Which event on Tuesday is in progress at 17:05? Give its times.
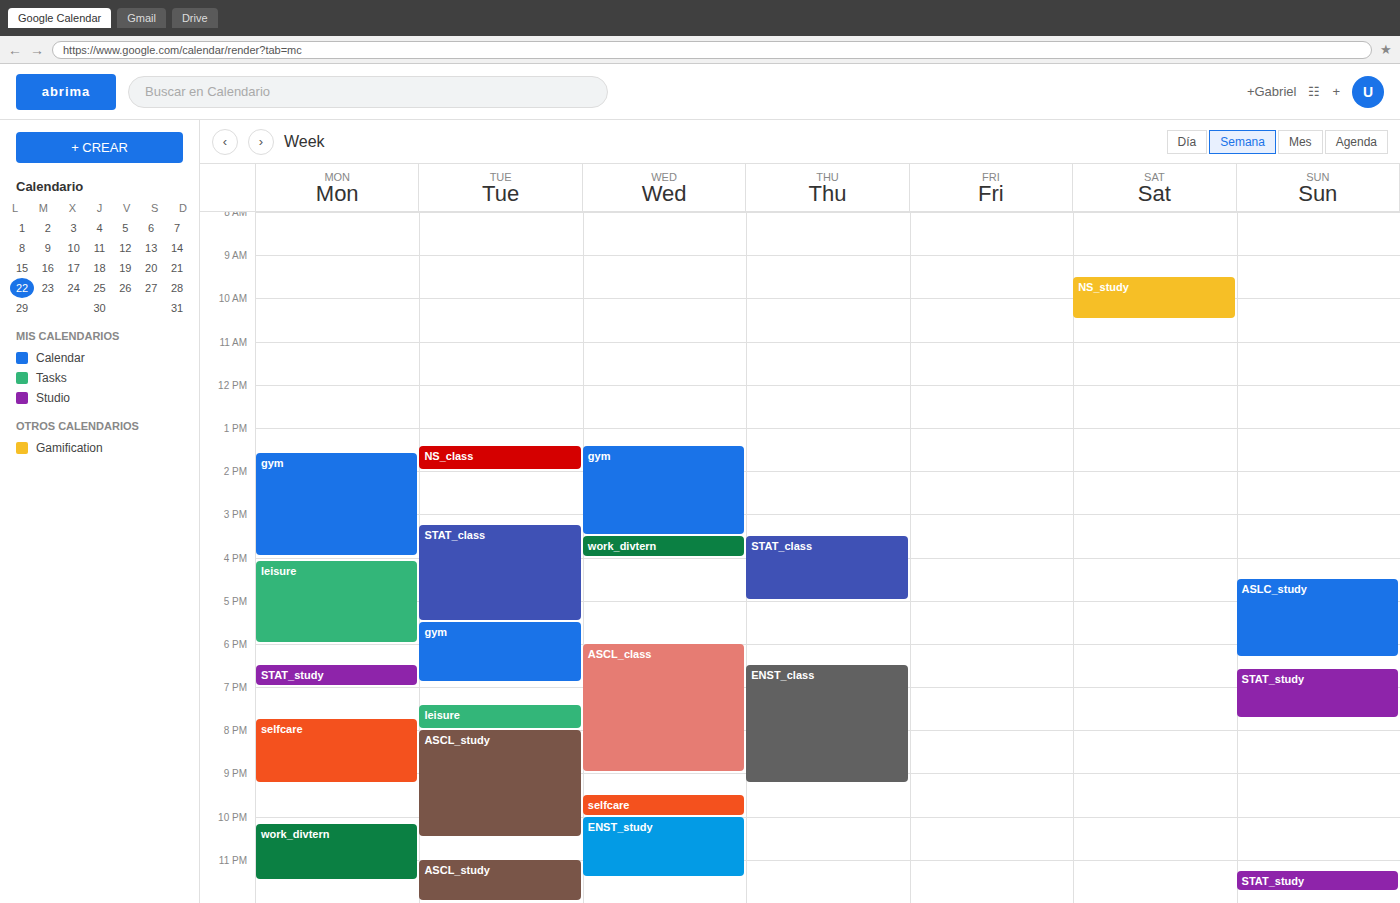
"STAT_class", 15:15 to 17:30